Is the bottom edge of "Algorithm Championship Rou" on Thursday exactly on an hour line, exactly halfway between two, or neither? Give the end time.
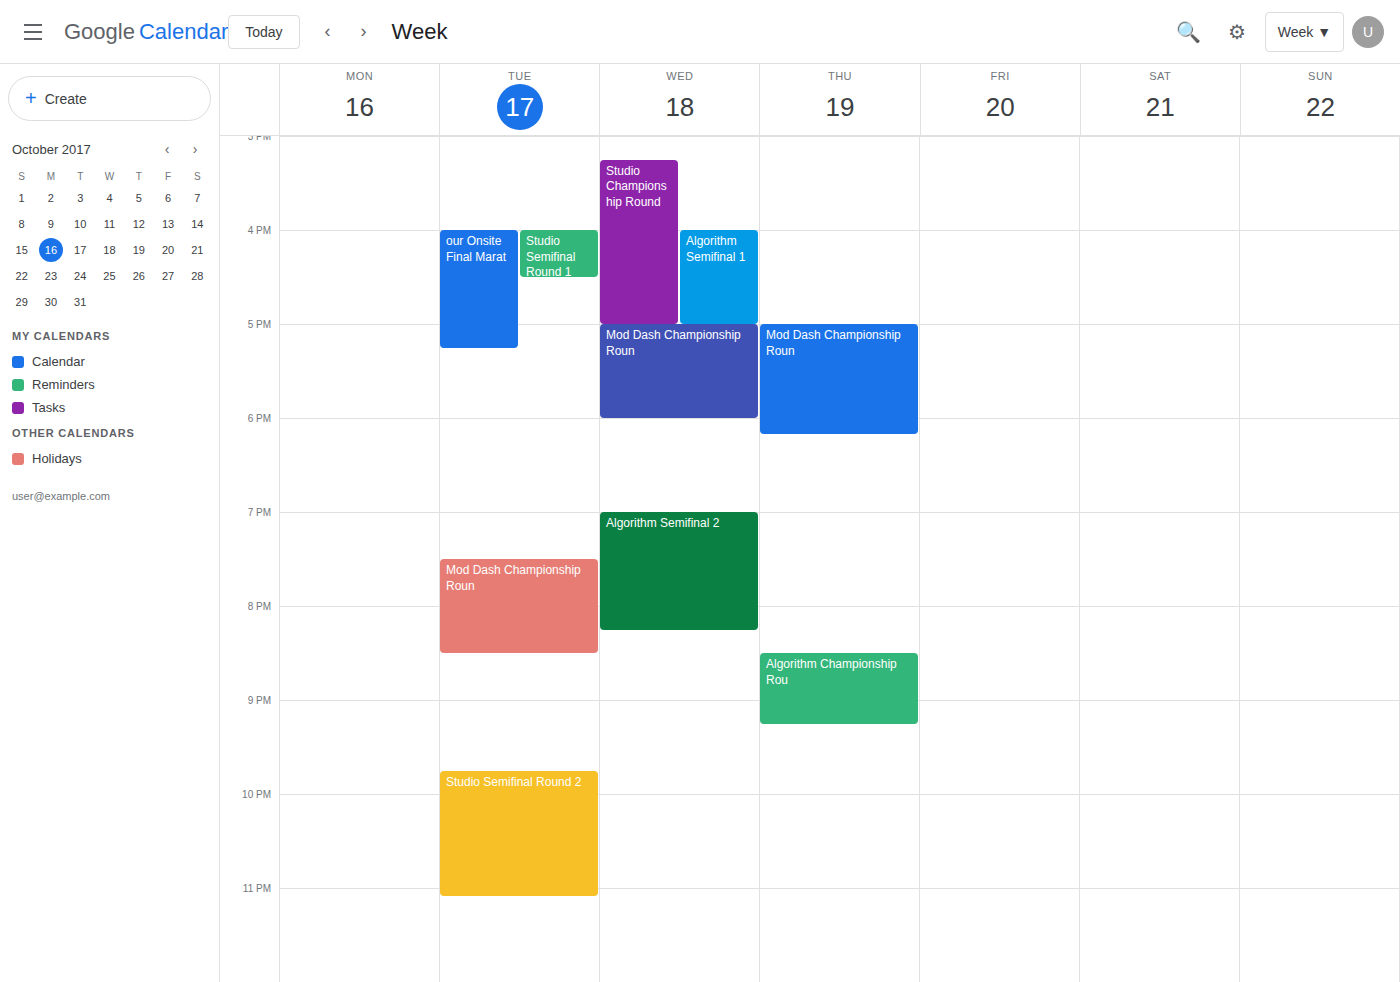
9:15 PM -- neither: a quarter of the way from the 9 PM line to the 10 PM line.